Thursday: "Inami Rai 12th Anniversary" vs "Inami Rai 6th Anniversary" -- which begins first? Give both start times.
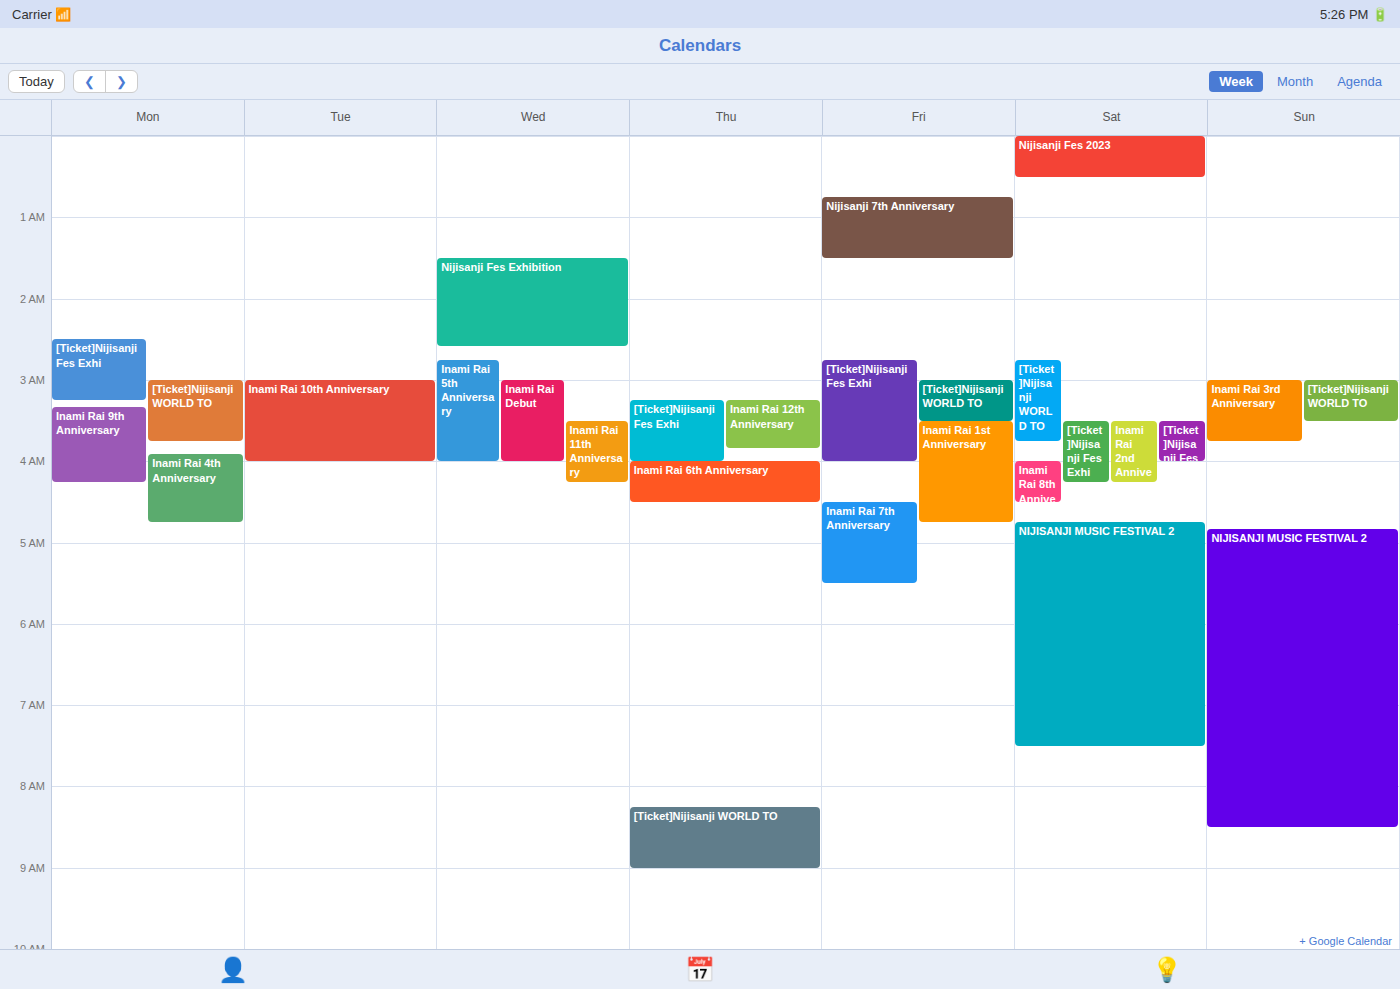
"Inami Rai 12th Anniversary" 03:15; "Inami Rai 6th Anniversary" 04:00.